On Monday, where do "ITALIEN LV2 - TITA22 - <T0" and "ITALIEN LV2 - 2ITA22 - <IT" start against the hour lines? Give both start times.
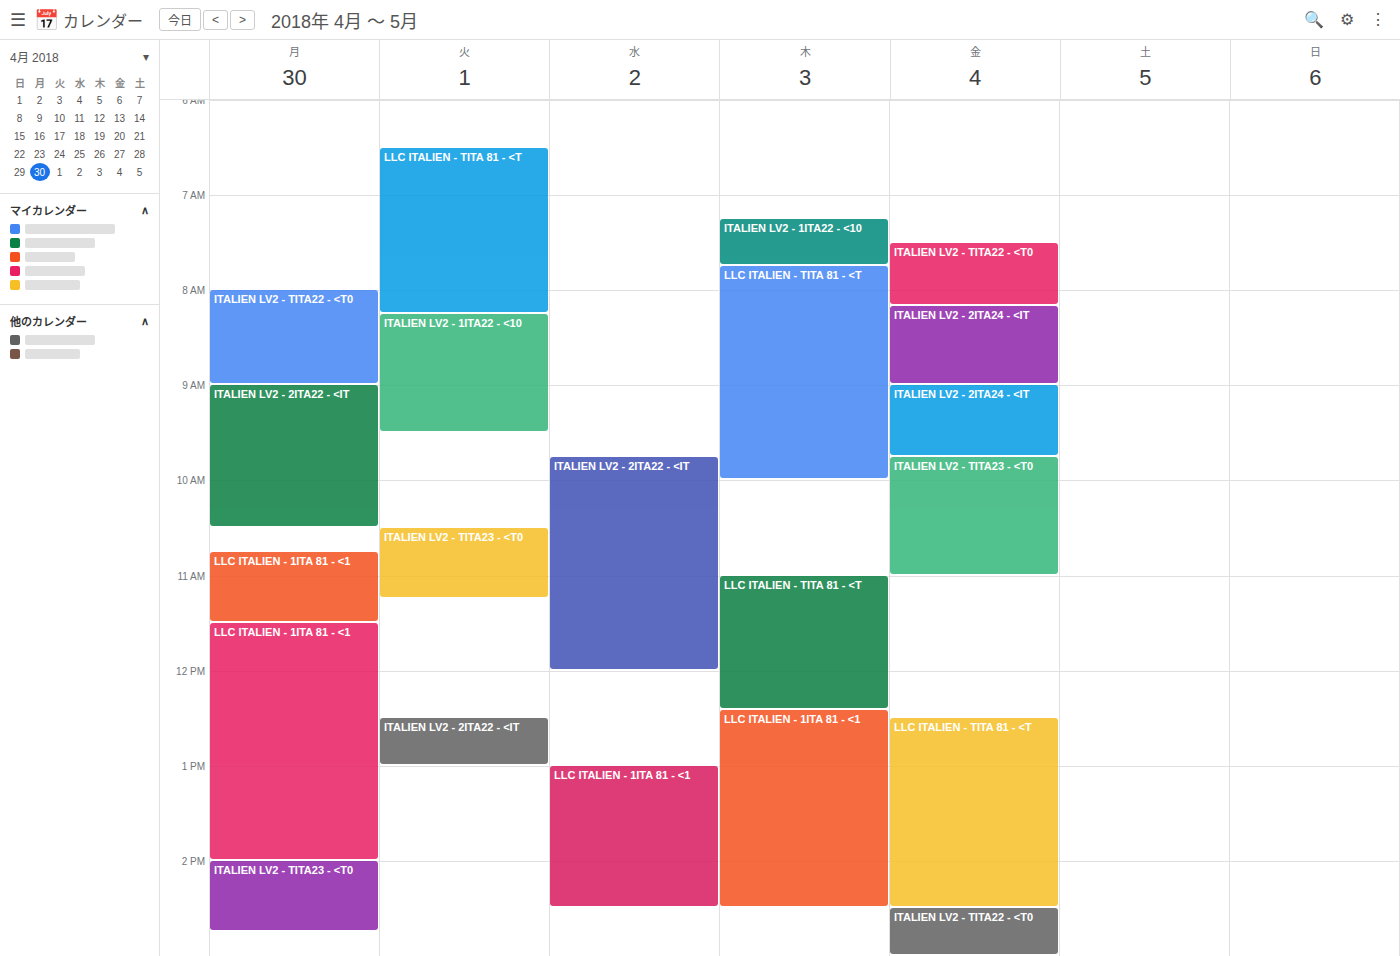
"ITALIEN LV2 - TITA22 - <T0": 8:00 AM, exactly on the 8 AM line. "ITALIEN LV2 - 2ITA22 - <IT": 9:00 AM, exactly on the 9 AM line.